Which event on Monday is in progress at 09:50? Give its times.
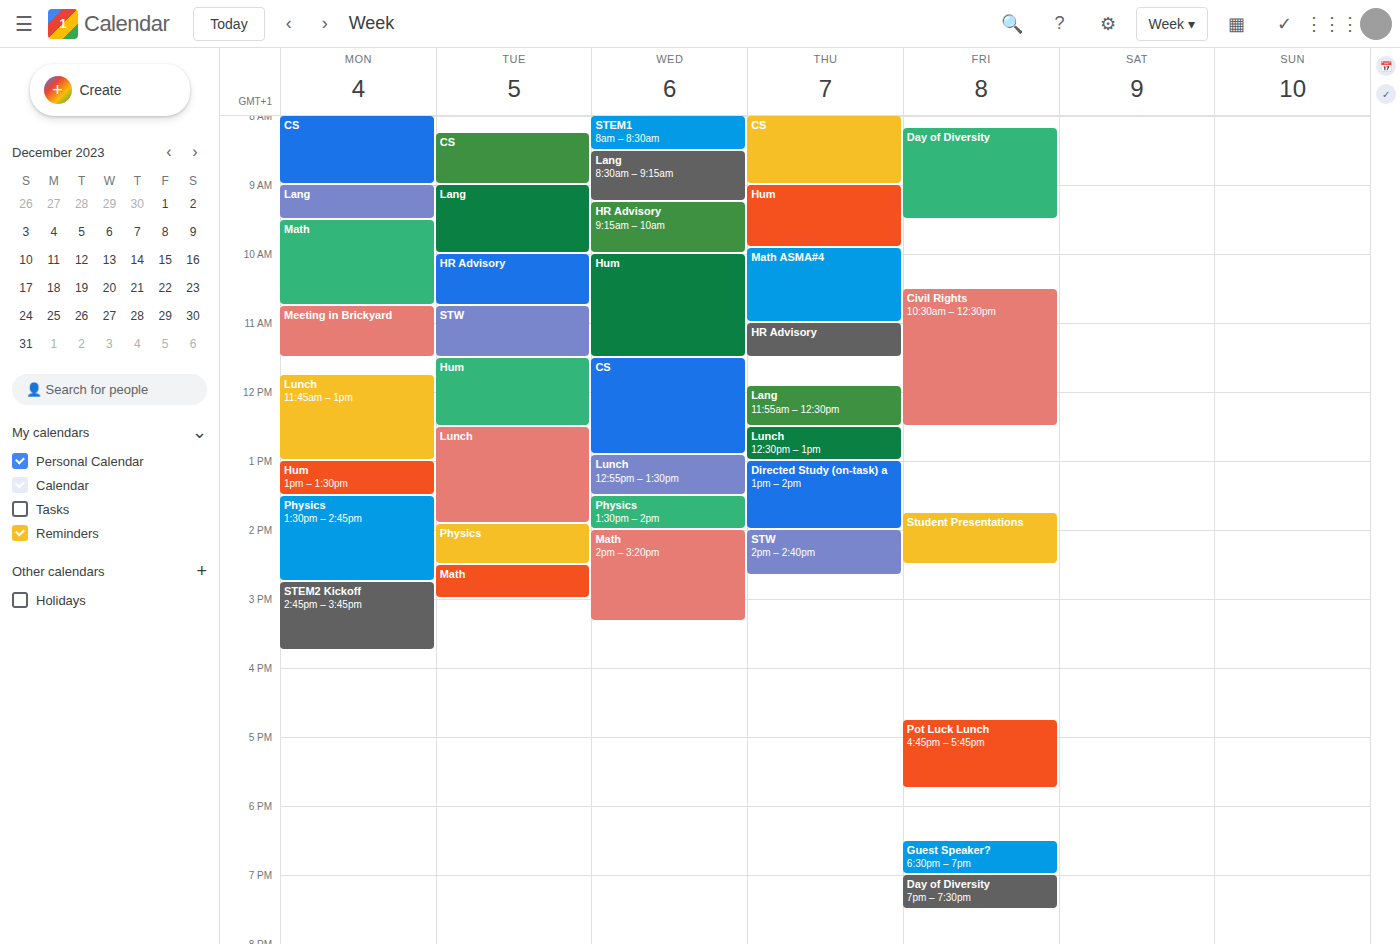
"Math", 09:30 to 10:45